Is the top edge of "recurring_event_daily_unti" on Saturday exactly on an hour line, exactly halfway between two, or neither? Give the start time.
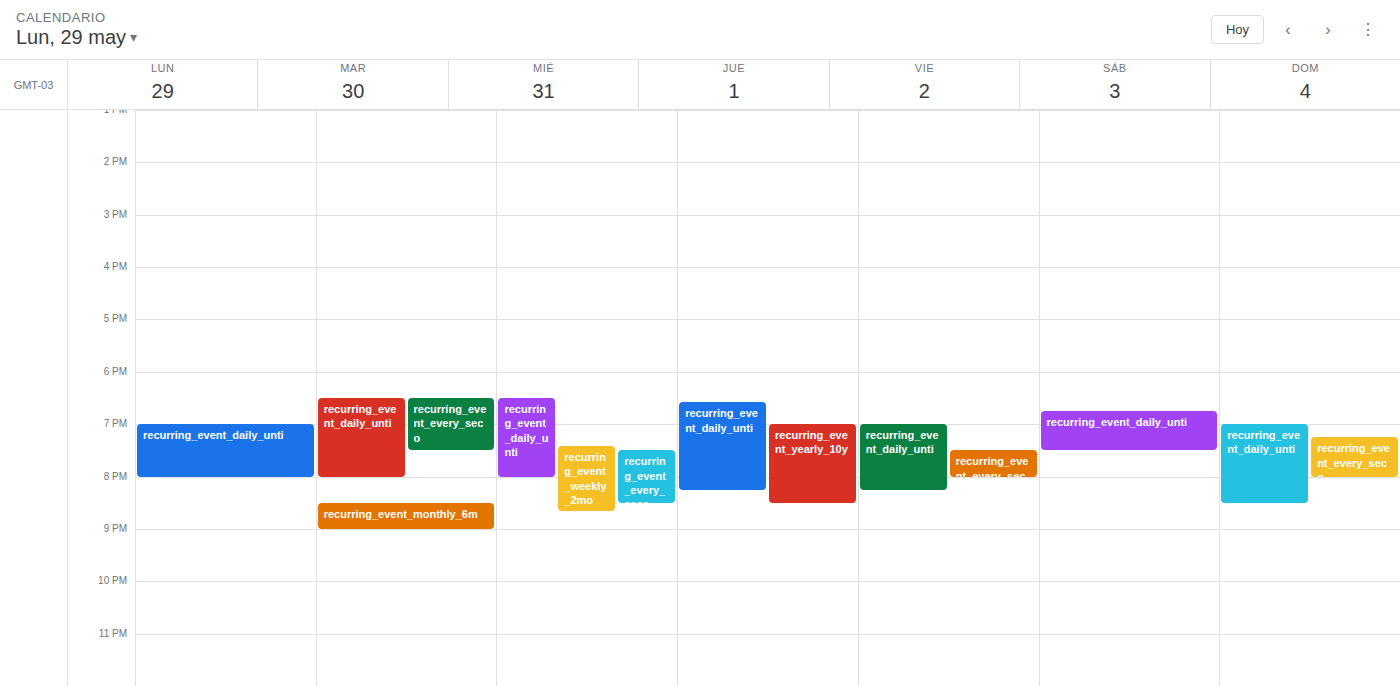
6:45 PM -- neither: three quarters of the way from the 6 PM line to the 7 PM line.